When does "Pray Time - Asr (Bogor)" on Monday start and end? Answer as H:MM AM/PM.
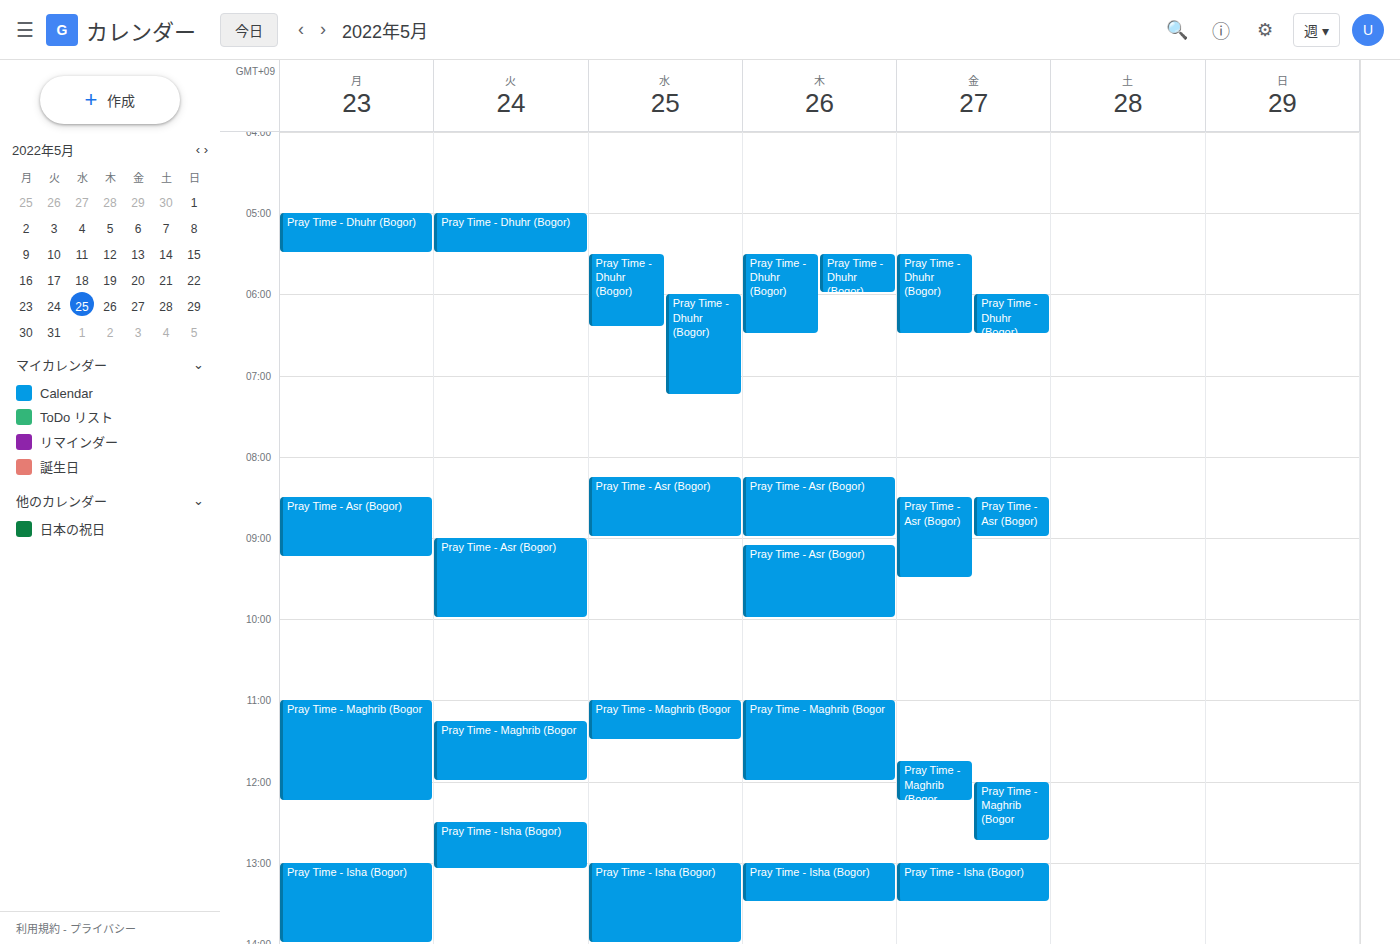
8:30 AM to 9:15 AM